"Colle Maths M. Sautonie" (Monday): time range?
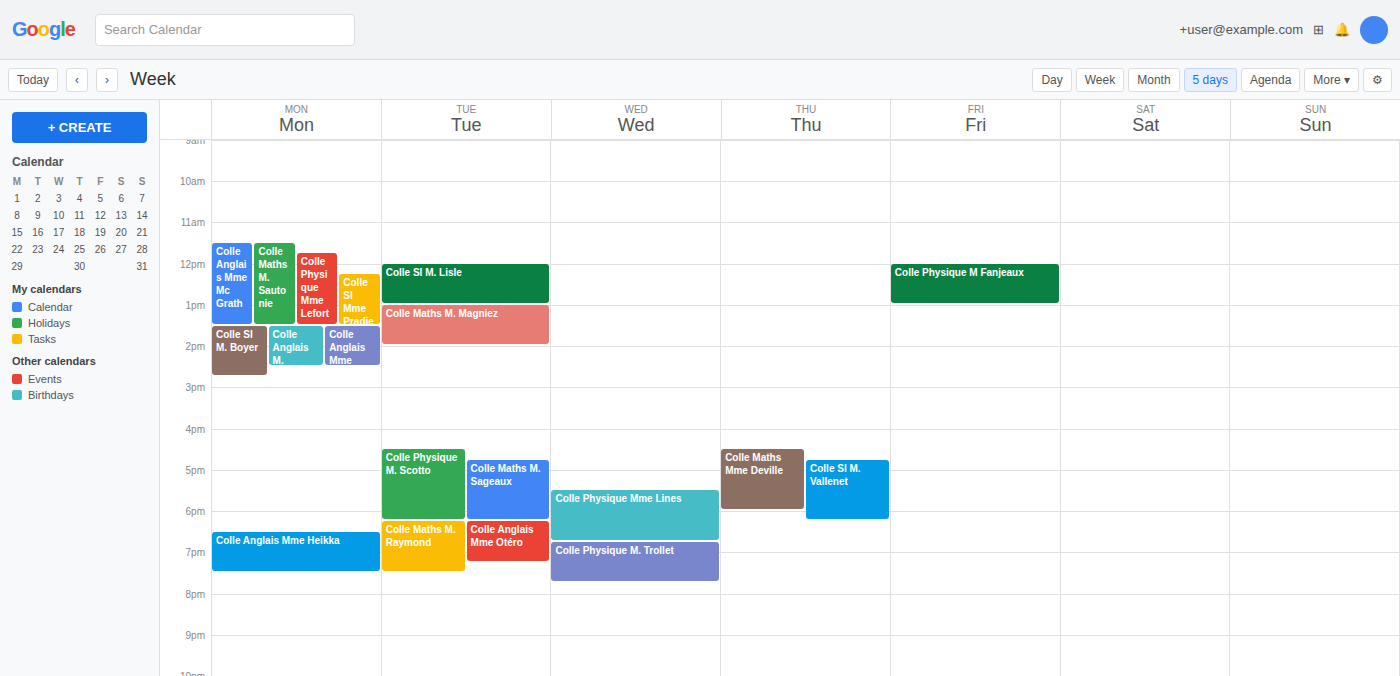
11:30 AM to 1:30 PM